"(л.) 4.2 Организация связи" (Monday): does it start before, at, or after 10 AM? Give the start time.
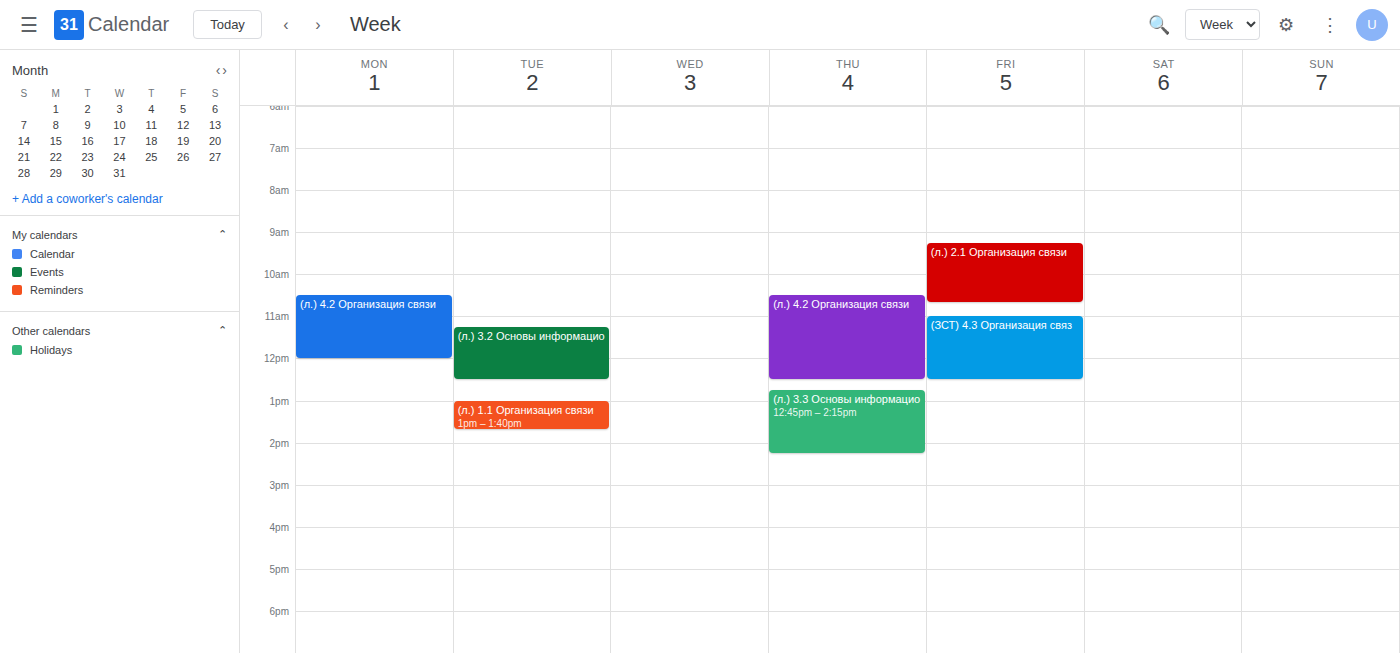
10:30 AM -- after 10 AM, 30 minutes below the 10 AM line.